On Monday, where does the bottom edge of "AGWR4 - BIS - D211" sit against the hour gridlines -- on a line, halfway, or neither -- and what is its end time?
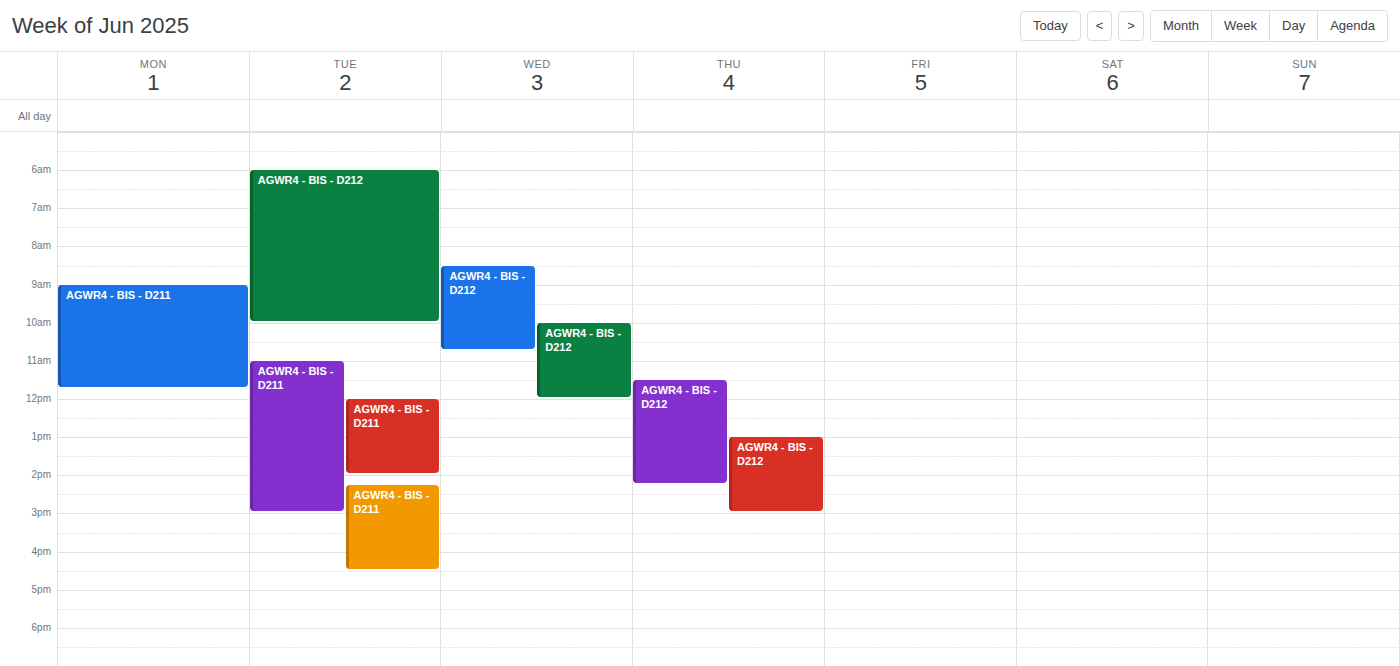
11:45 -- neither: three quarters of the way from the 11:00 line to the 12:00 line.